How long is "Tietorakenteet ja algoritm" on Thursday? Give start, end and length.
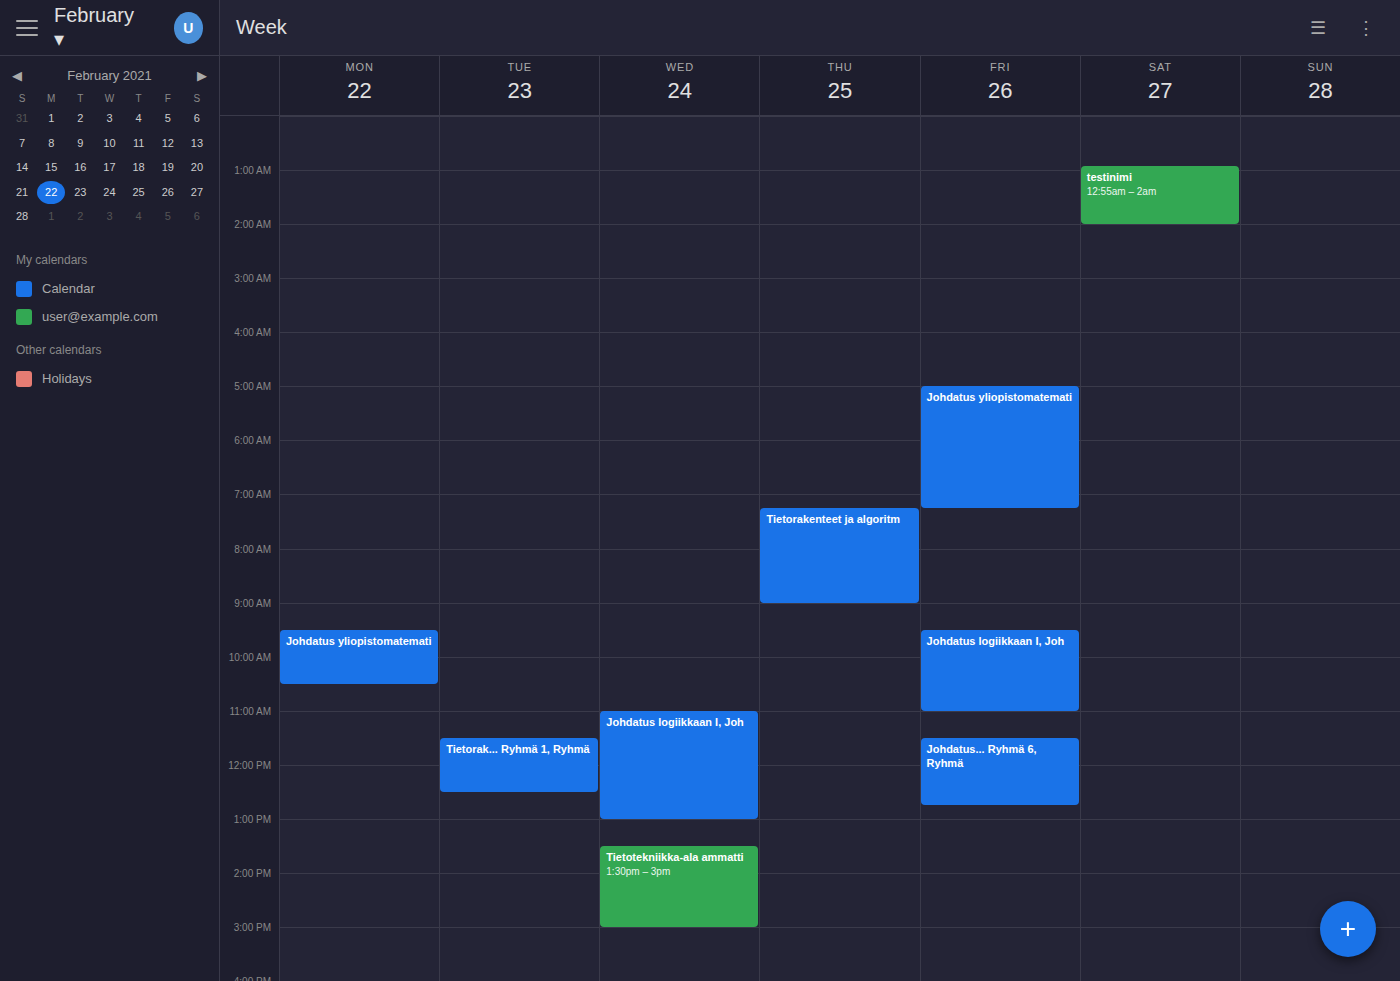
07:15 to 09:00, 1 hour 45 minutes